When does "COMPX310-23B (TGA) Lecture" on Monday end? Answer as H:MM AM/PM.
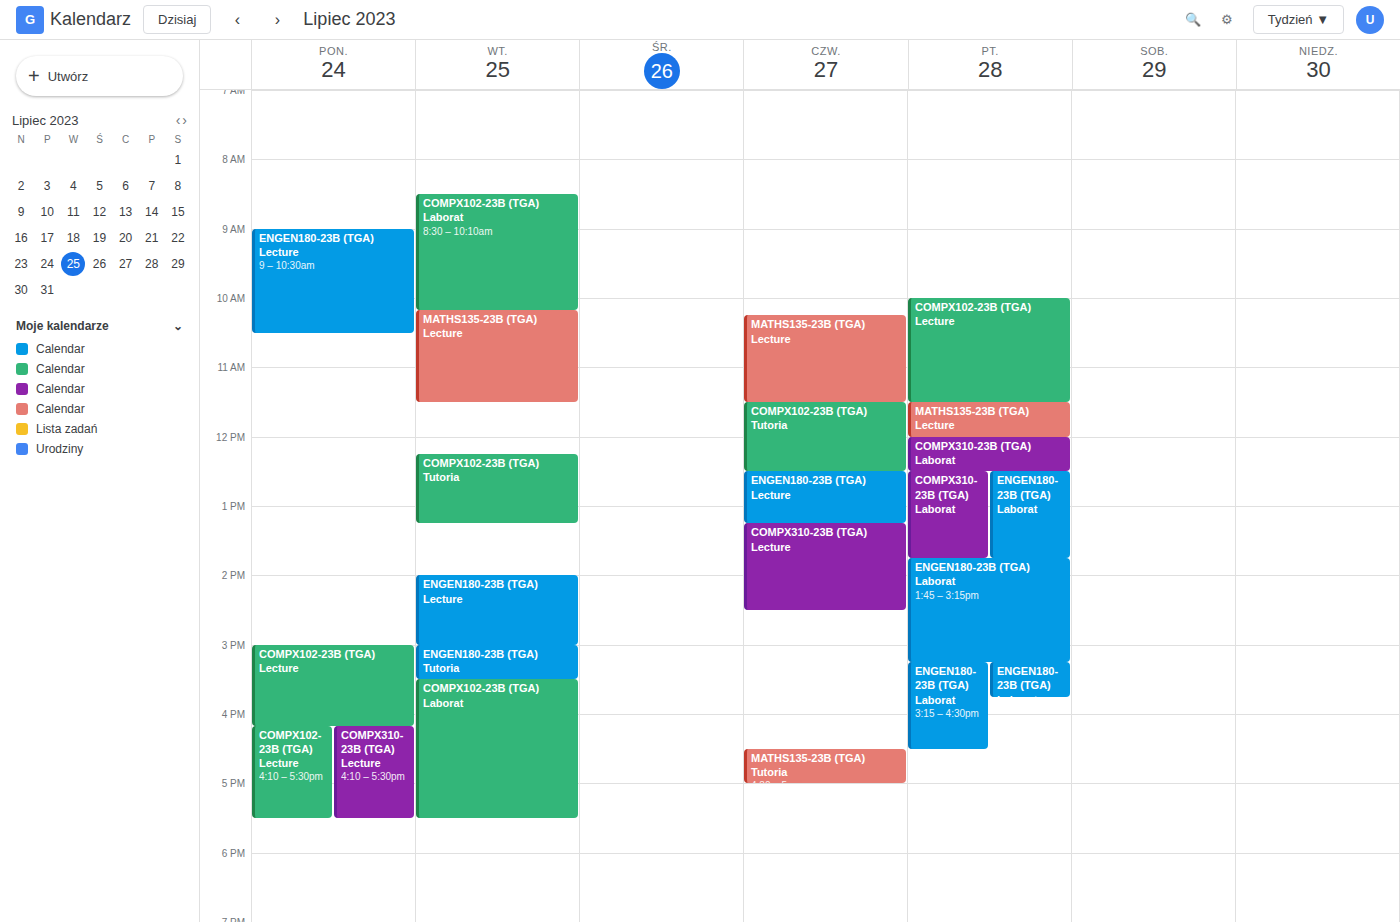
5:30 PM